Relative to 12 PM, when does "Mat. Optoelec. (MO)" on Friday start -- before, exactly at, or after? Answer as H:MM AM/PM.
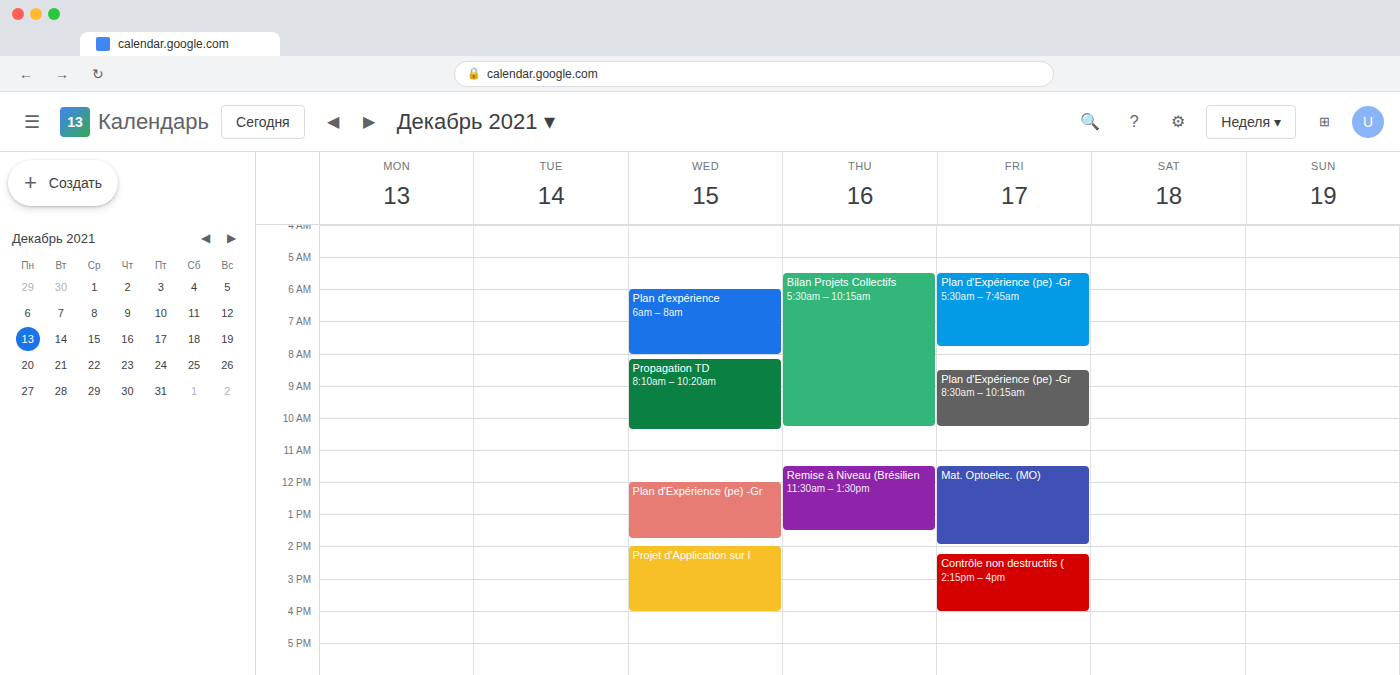
11:30 AM -- before 12 PM, 30 minutes above the 12 PM line.